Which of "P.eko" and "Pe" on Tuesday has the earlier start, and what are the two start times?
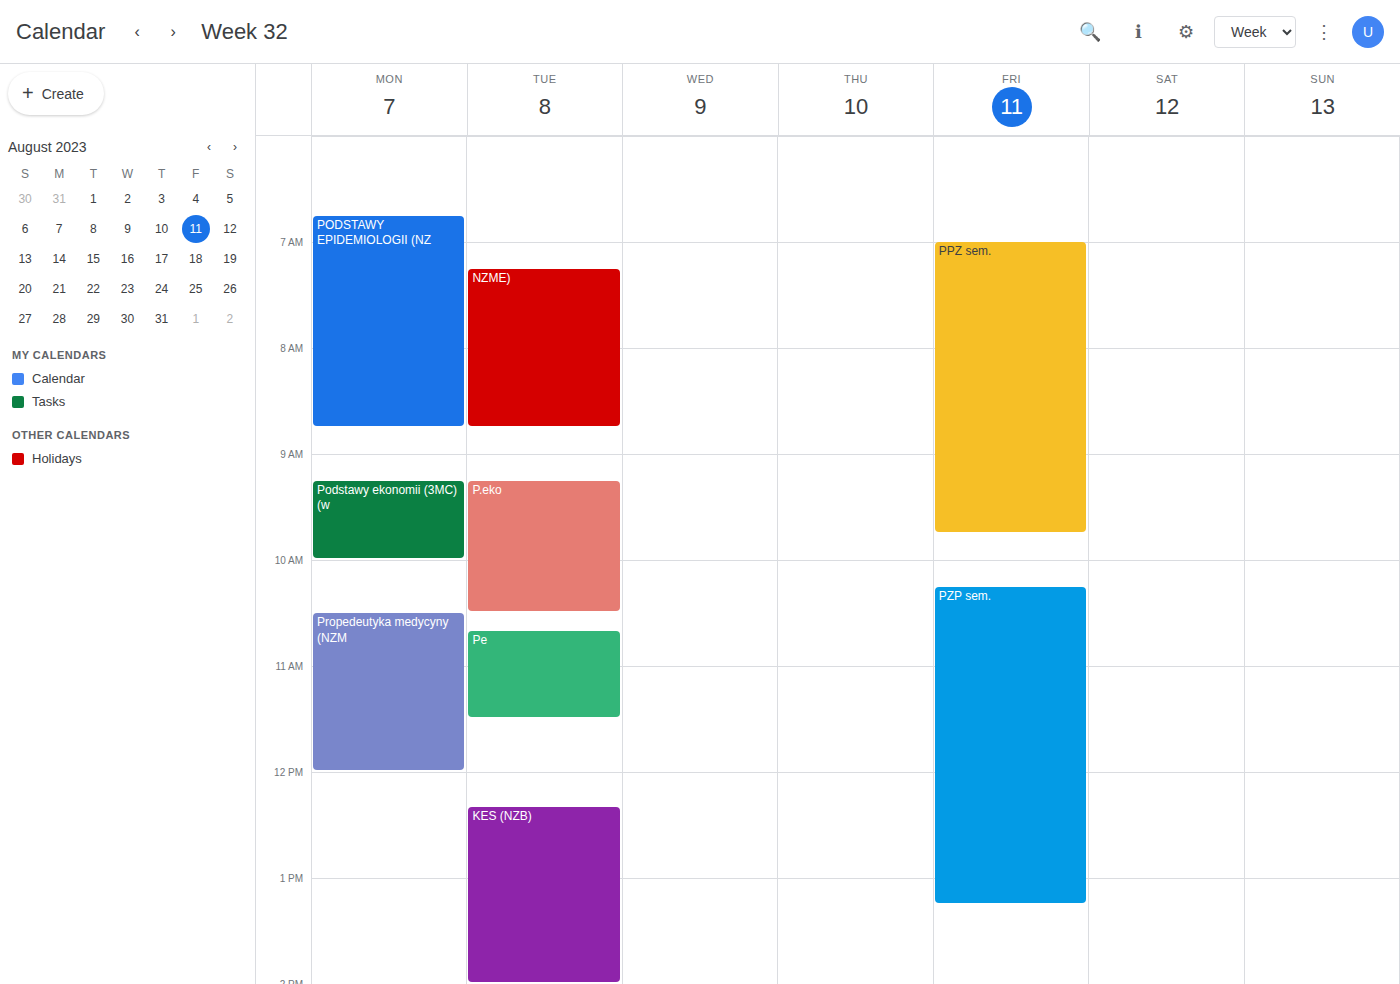
"P.eko" 9:15 AM; "Pe" 10:40 AM.